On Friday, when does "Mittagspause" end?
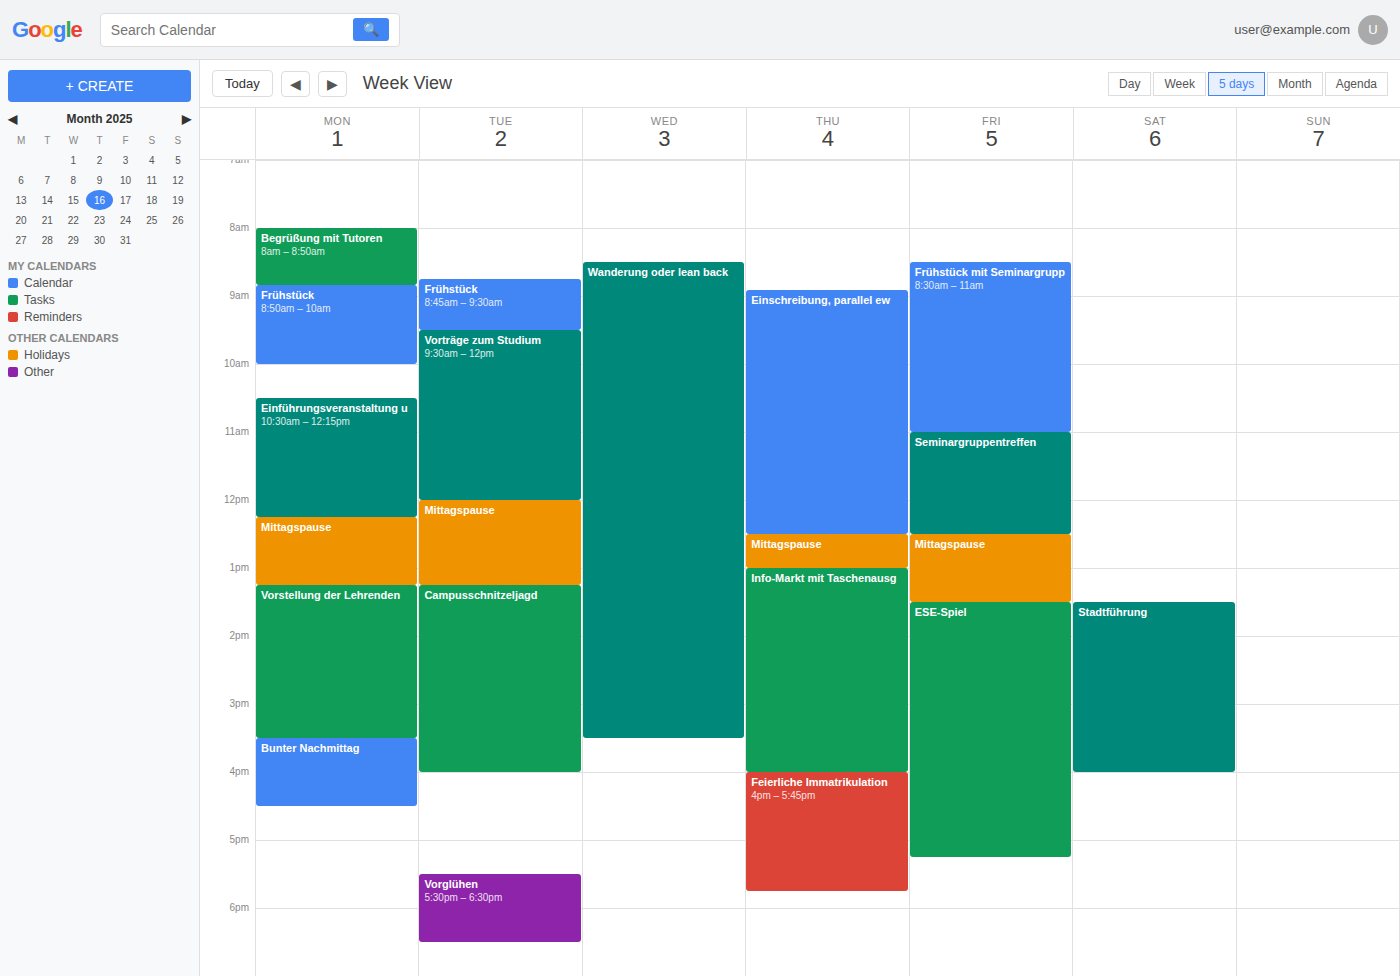
1:30 PM